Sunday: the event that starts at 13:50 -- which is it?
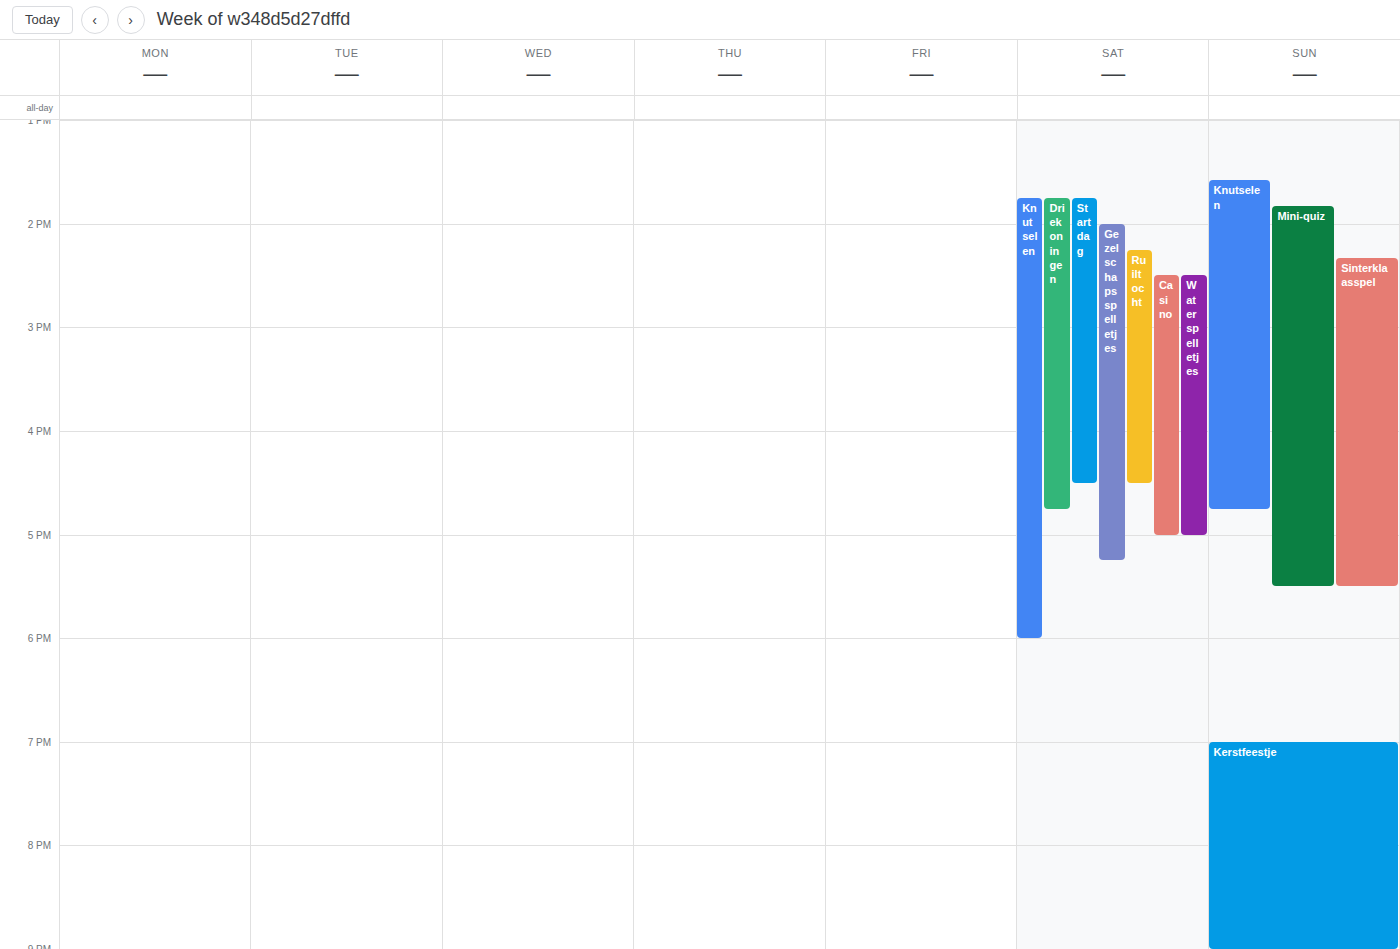
"Mini-quiz"